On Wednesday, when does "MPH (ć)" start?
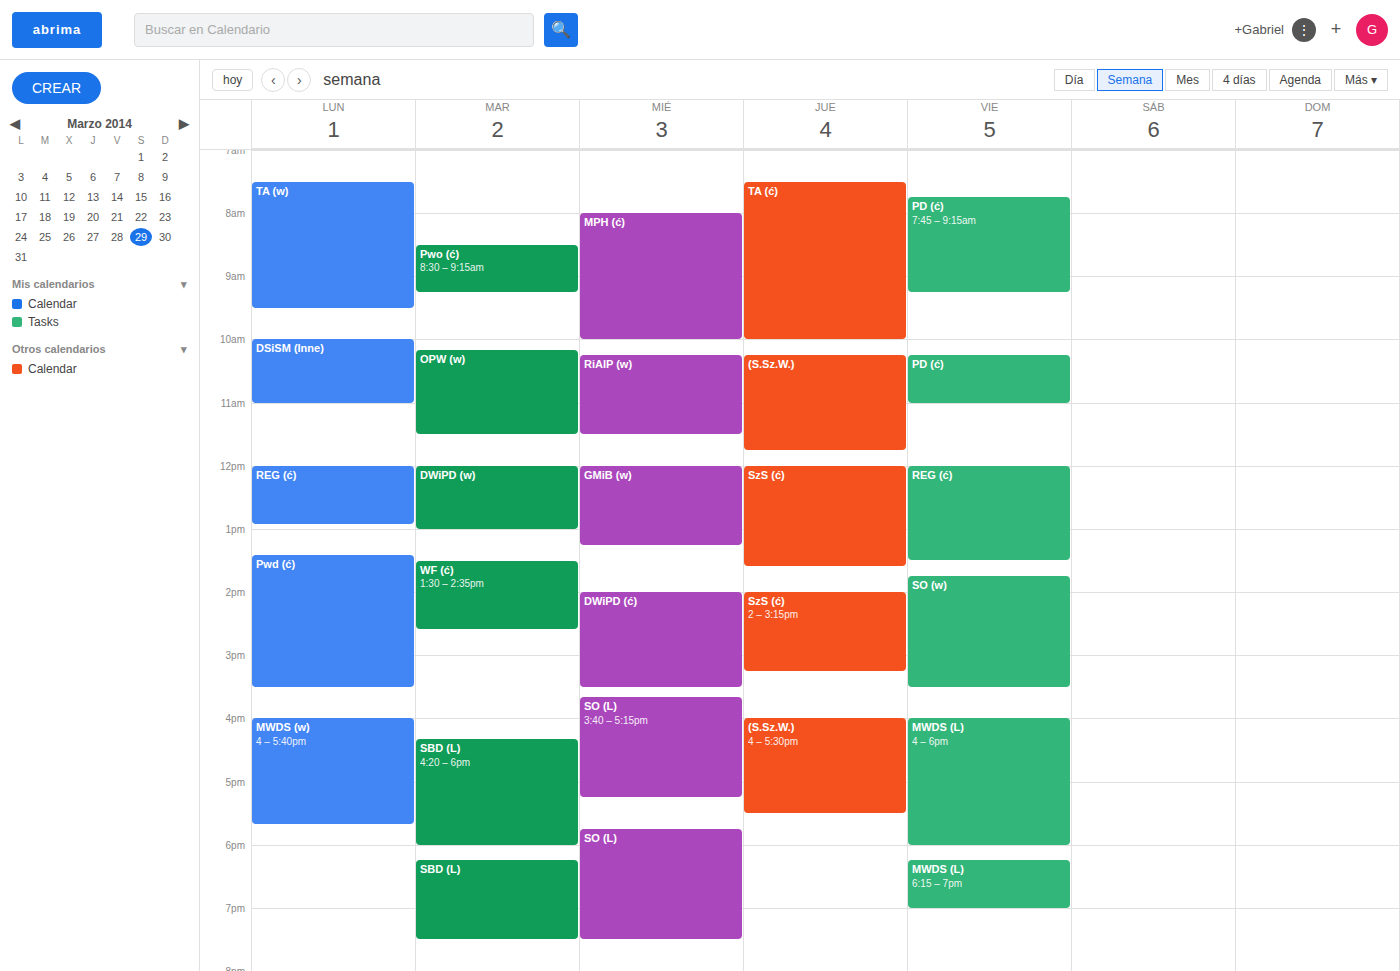
8:00 AM